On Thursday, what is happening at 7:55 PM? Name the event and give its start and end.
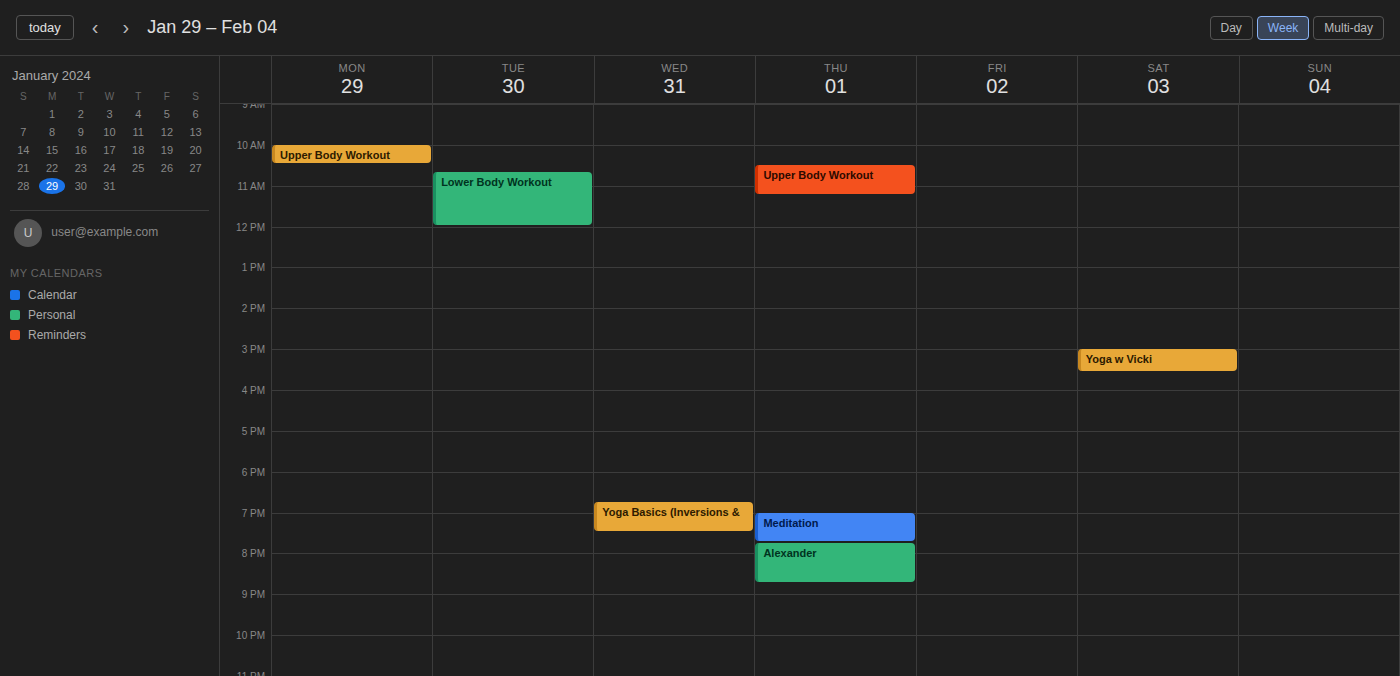
"Alexander", 7:45 PM to 8:45 PM